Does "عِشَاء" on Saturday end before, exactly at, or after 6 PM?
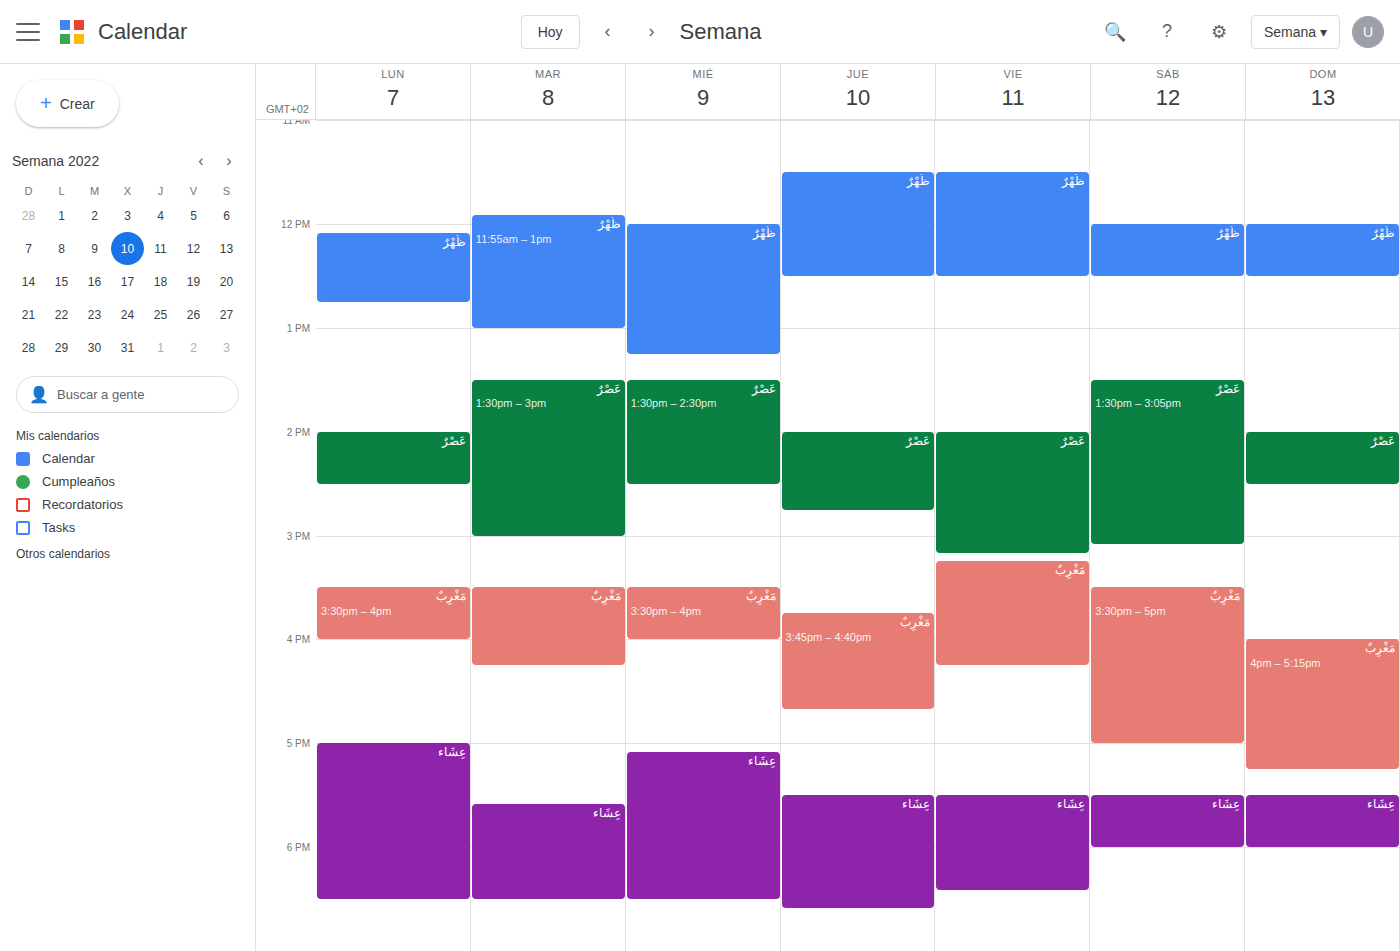
6:00 PM -- exactly at 6 PM, on the 6 PM line.